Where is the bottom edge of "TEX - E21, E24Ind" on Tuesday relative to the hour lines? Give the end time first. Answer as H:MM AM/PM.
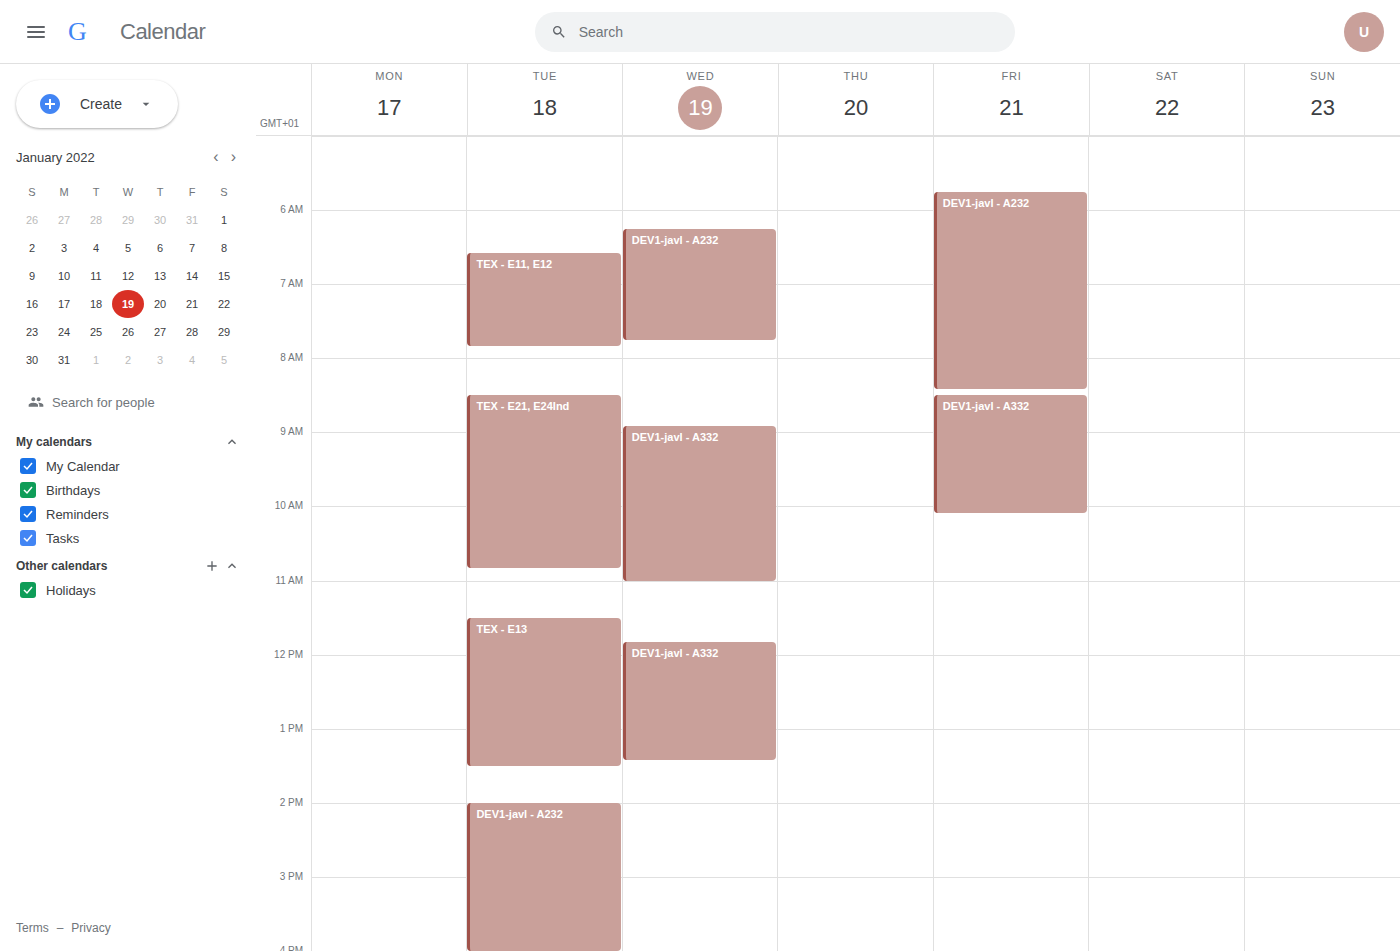
10:50 AM -- neither: 50 minutes below the 10 AM line and 10 minutes above the 11 AM line.